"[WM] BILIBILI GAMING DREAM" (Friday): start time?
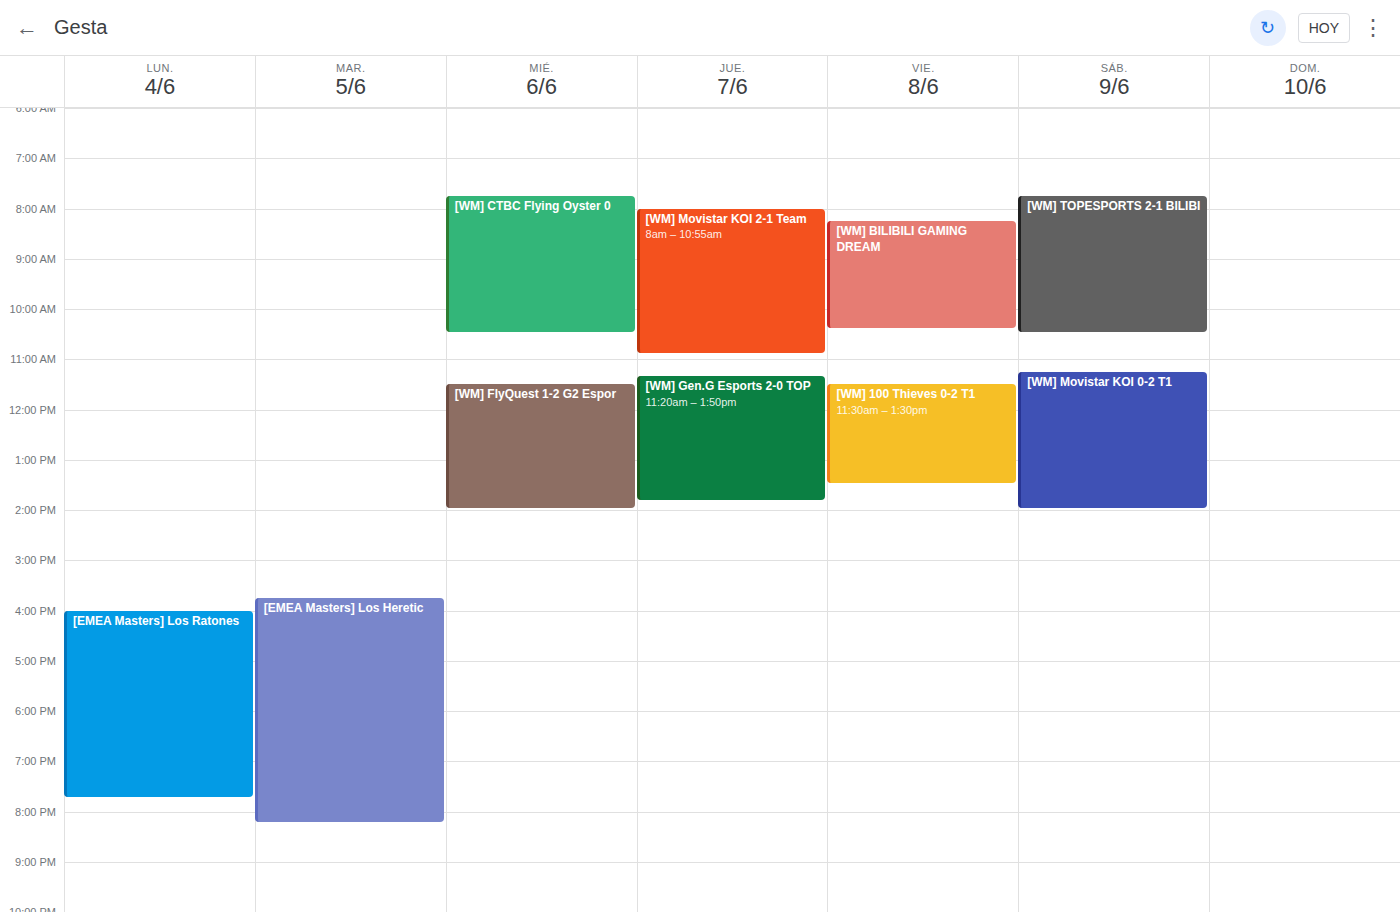
08:15